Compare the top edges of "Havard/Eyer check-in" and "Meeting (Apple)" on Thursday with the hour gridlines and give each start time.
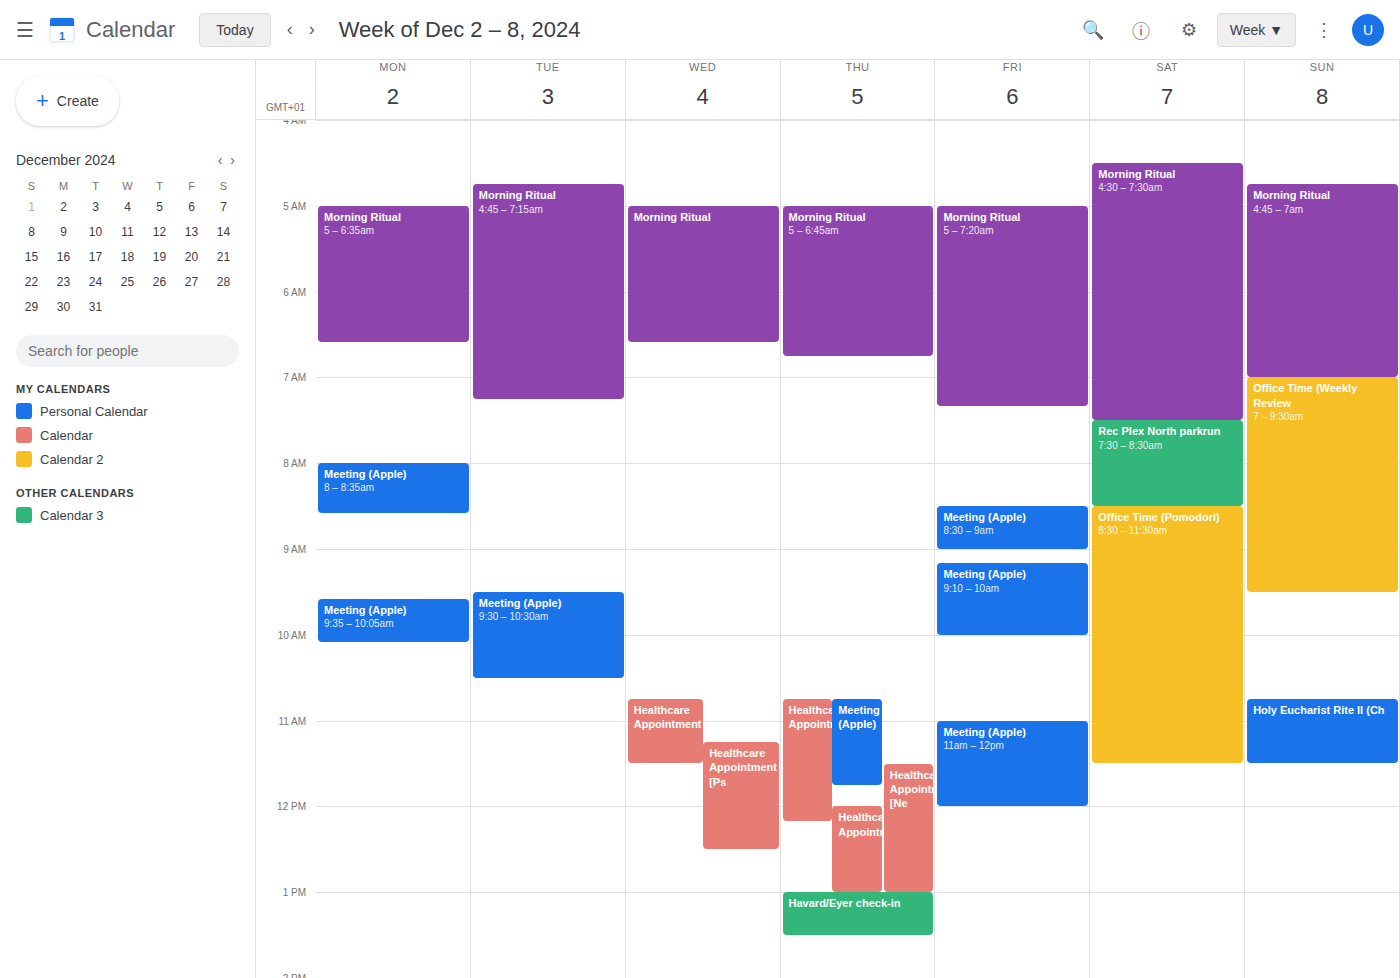
"Havard/Eyer check-in": 1:00 PM, exactly on the 1 PM line. "Meeting (Apple)": 10:45 AM, neither: three quarters of the way from the 10 AM line to the 11 AM line.